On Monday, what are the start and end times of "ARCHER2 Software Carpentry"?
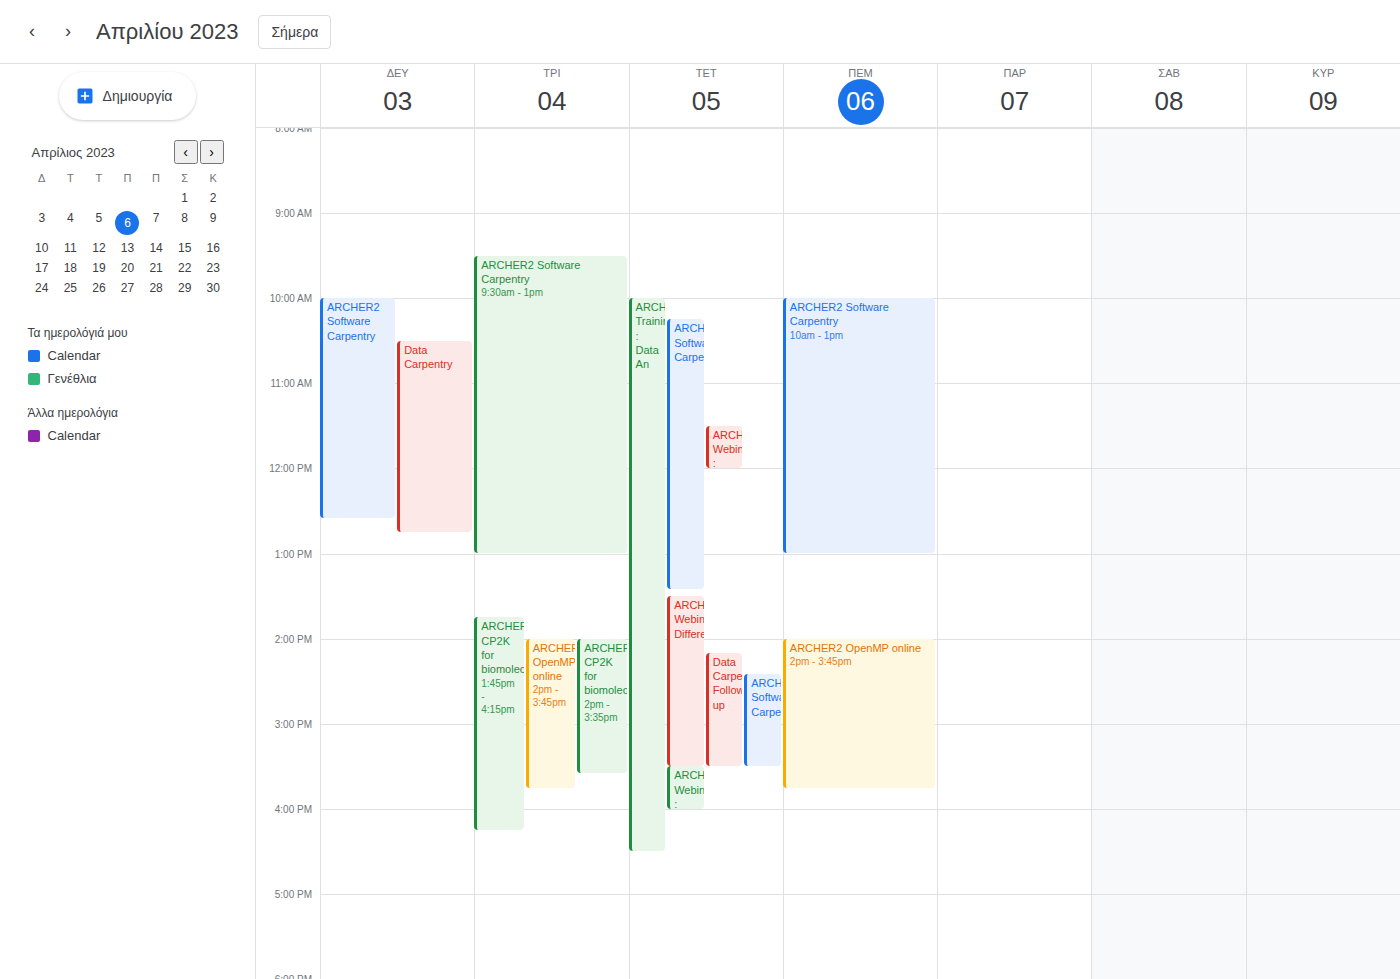
10:00 to 12:35